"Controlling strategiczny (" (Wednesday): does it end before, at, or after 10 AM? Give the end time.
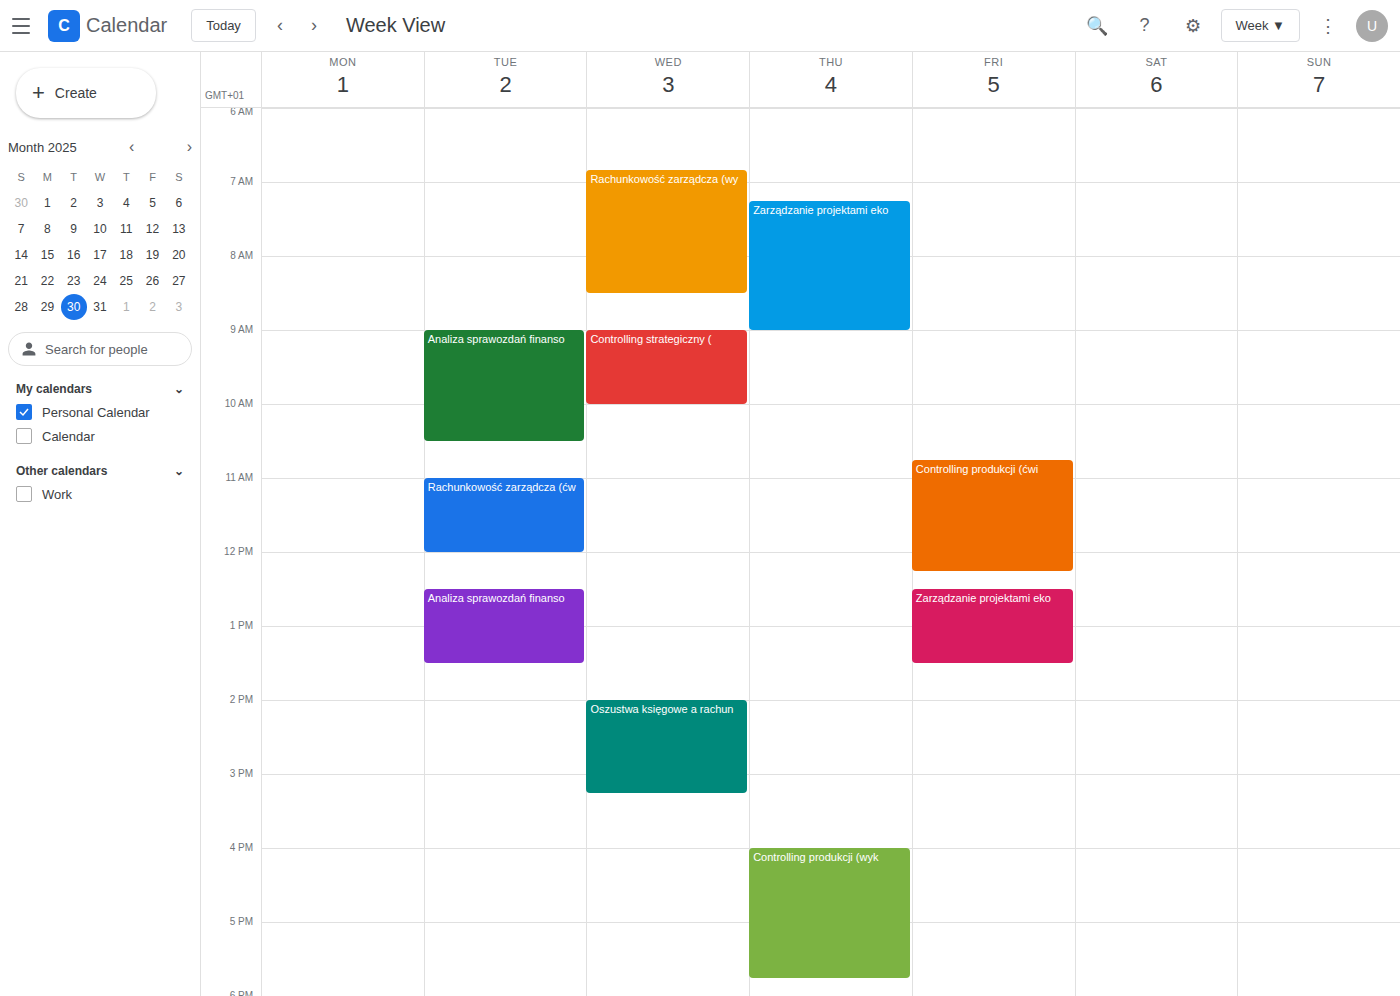
10:00 AM -- exactly at 10 AM, on the 10 AM line.